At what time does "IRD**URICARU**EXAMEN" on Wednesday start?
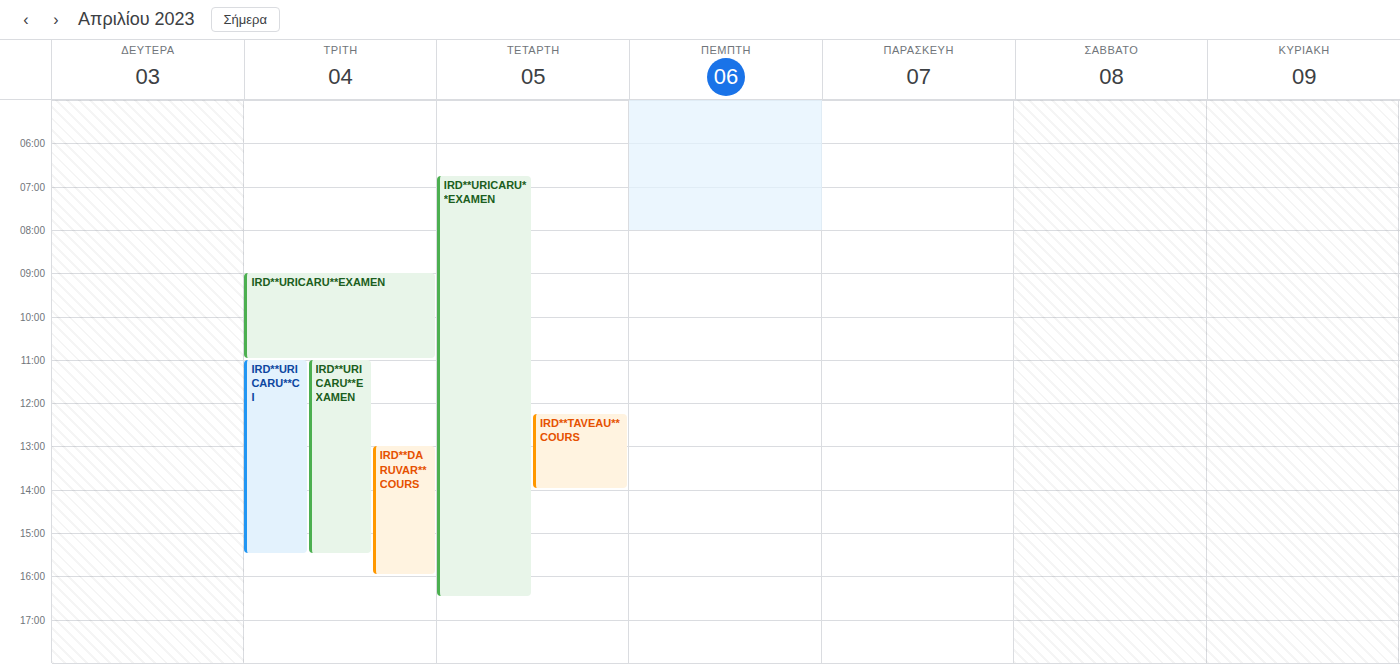
6:45 AM